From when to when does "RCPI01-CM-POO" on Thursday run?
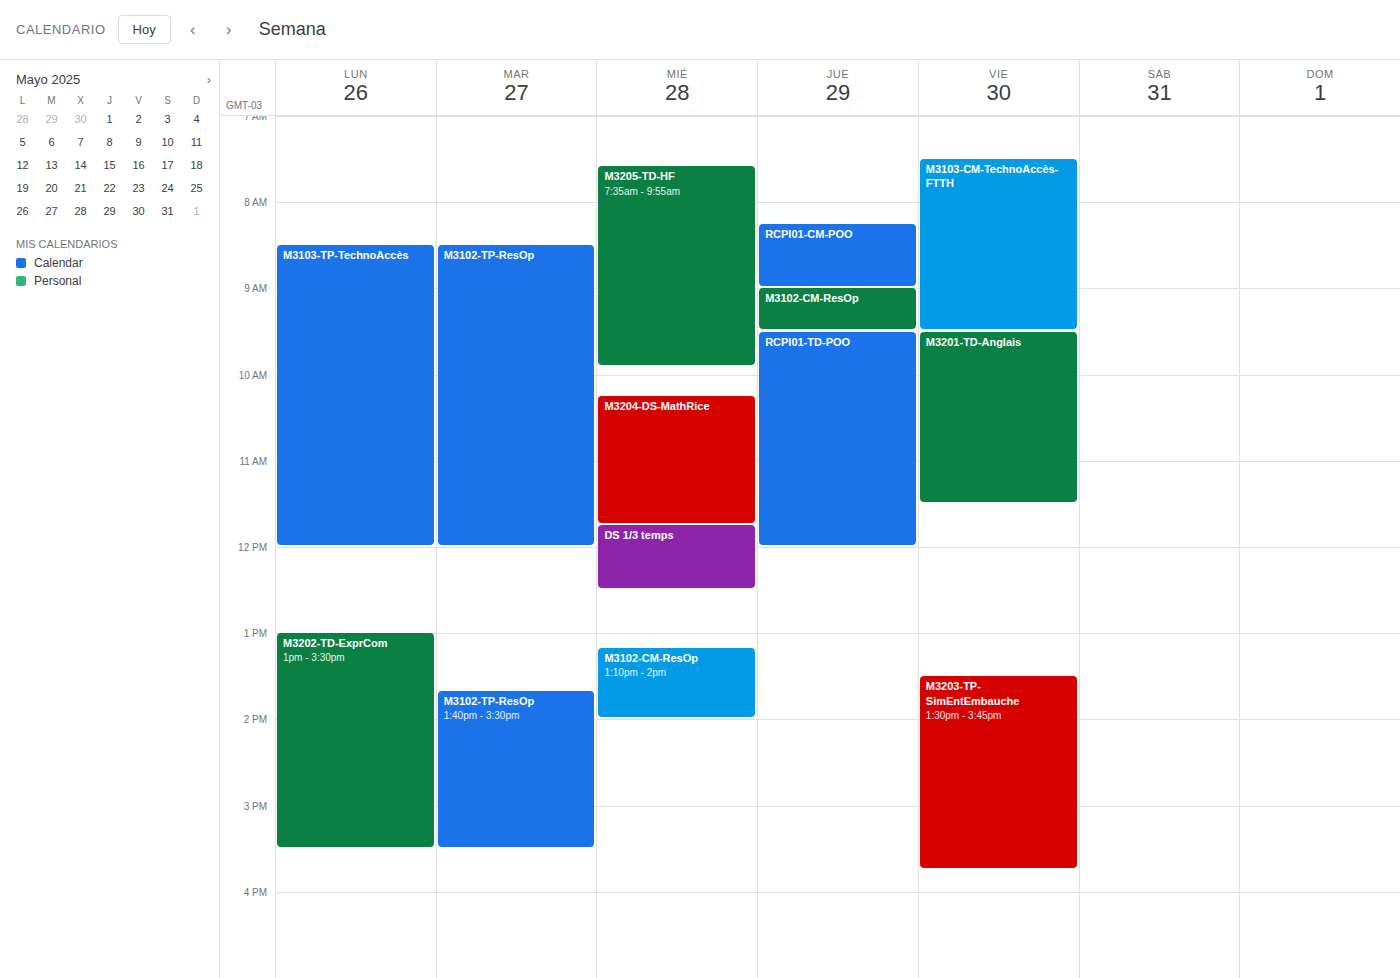
8:15 AM to 9:00 AM